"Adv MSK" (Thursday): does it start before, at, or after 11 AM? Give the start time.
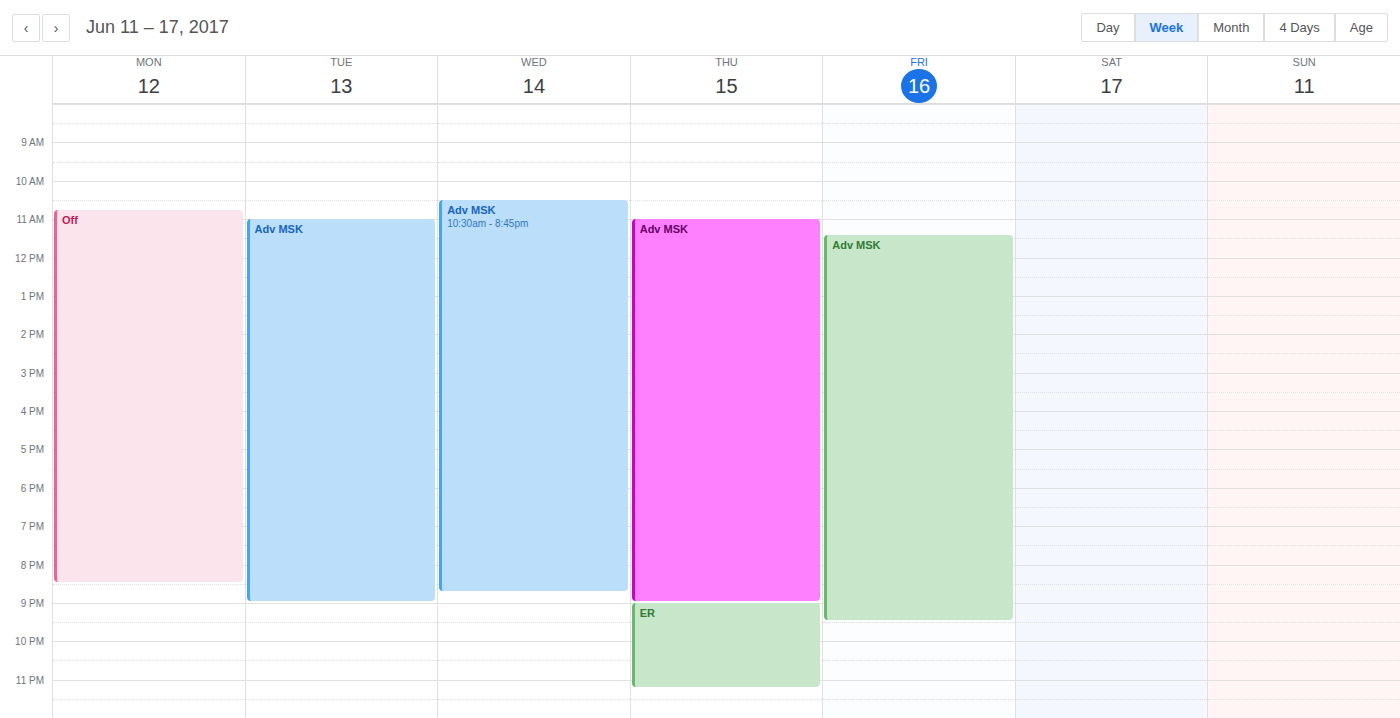
11:00 AM -- exactly at 11 AM, on the 11 AM line.